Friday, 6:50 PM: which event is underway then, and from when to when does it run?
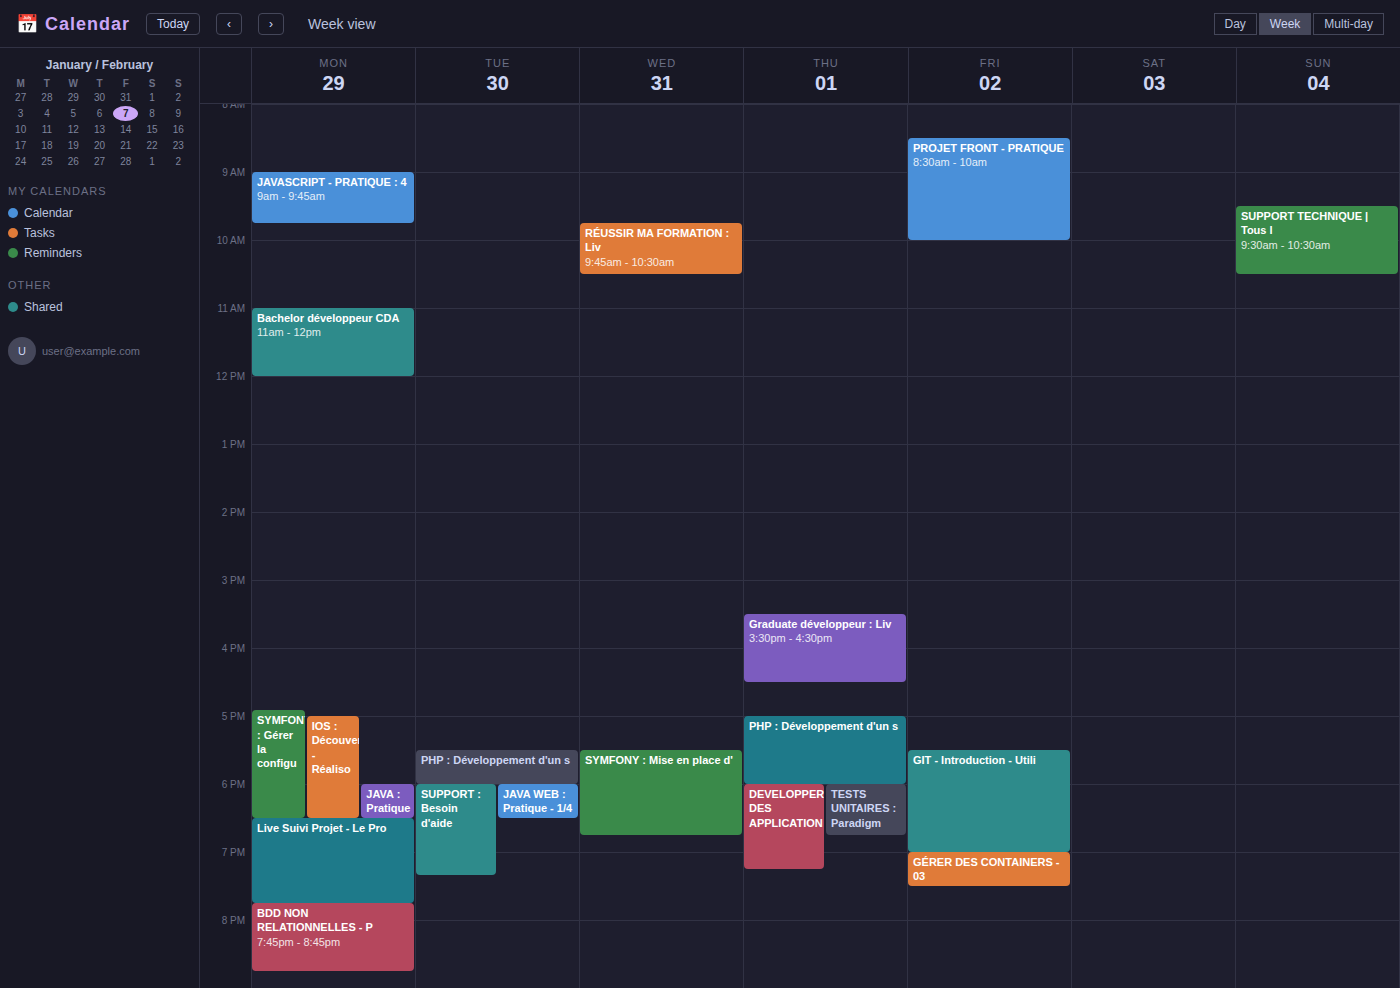
"GIT - Introduction - Utili", 5:30 PM to 7:00 PM